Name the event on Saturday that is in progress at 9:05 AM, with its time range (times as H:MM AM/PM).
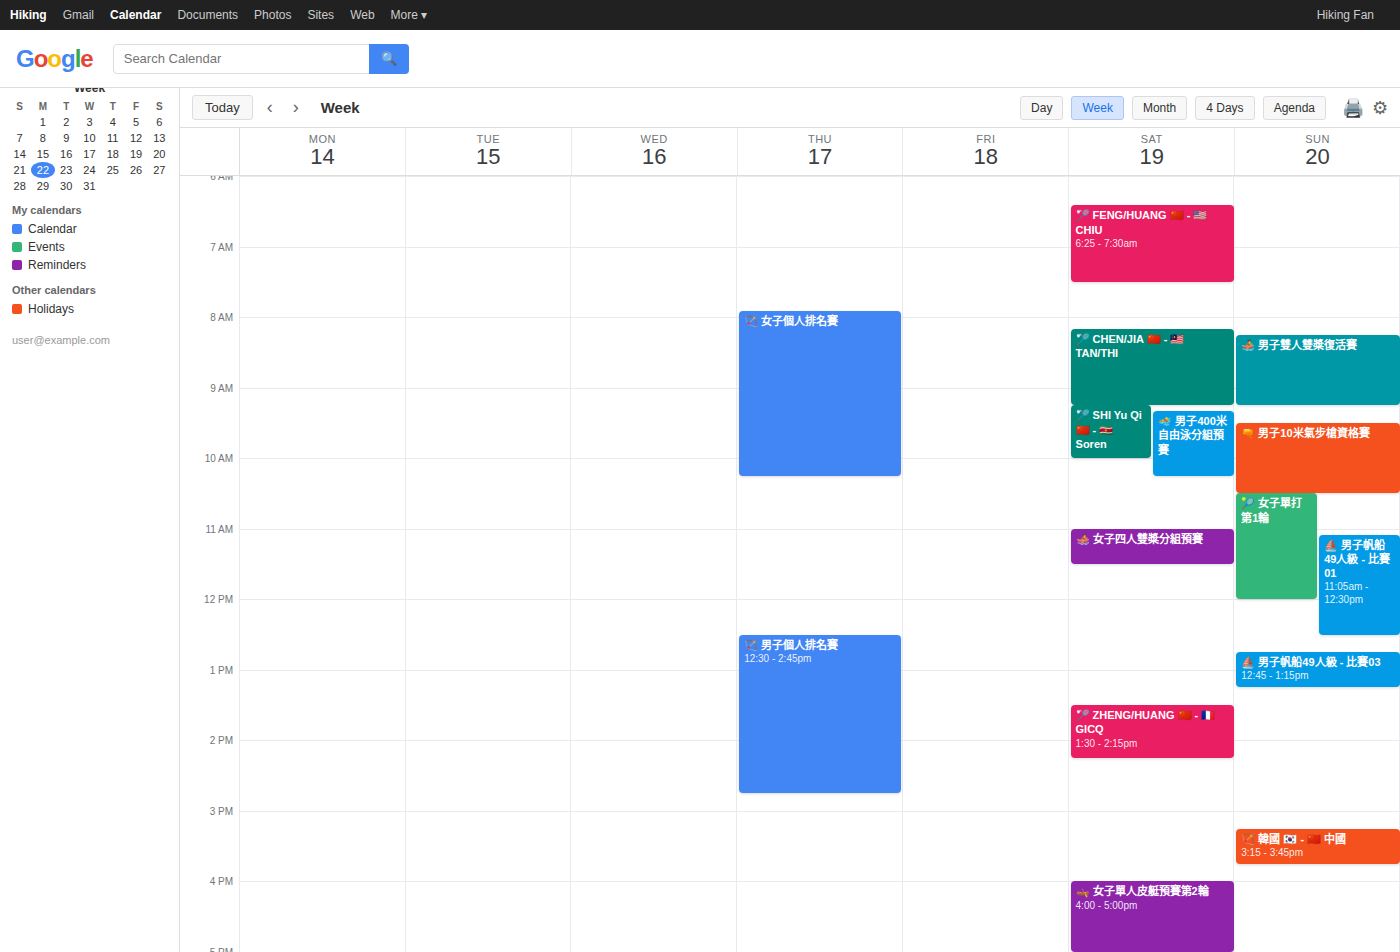
"🏸 CHEN/JIA 🇨🇳 - 🇲🇾 TAN/THI", 8:10 AM to 9:15 AM